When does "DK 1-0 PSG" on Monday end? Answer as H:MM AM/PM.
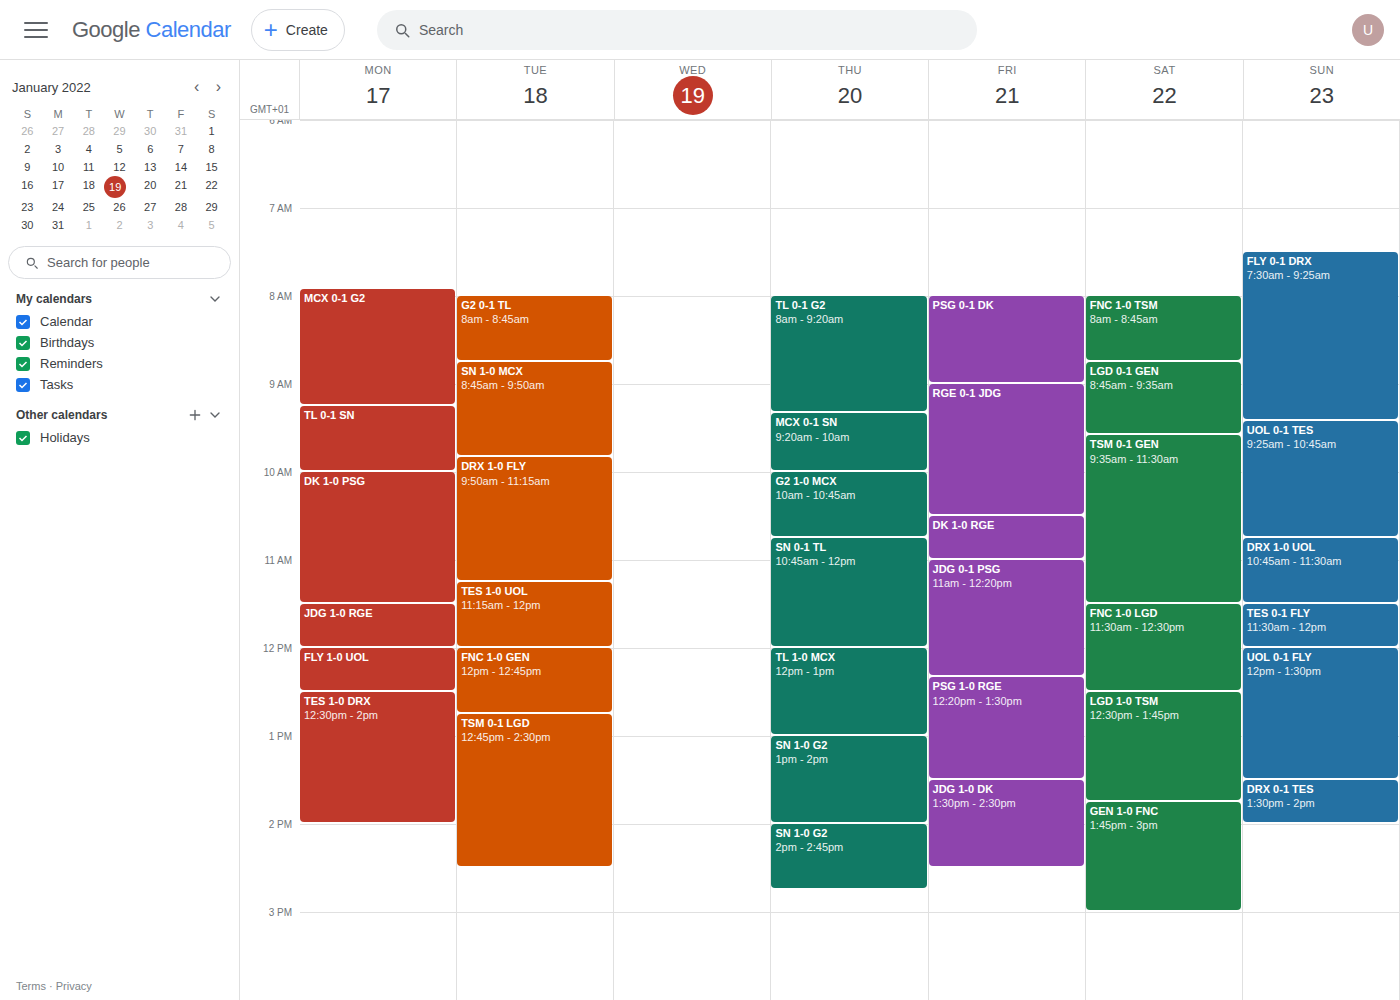
11:30 AM